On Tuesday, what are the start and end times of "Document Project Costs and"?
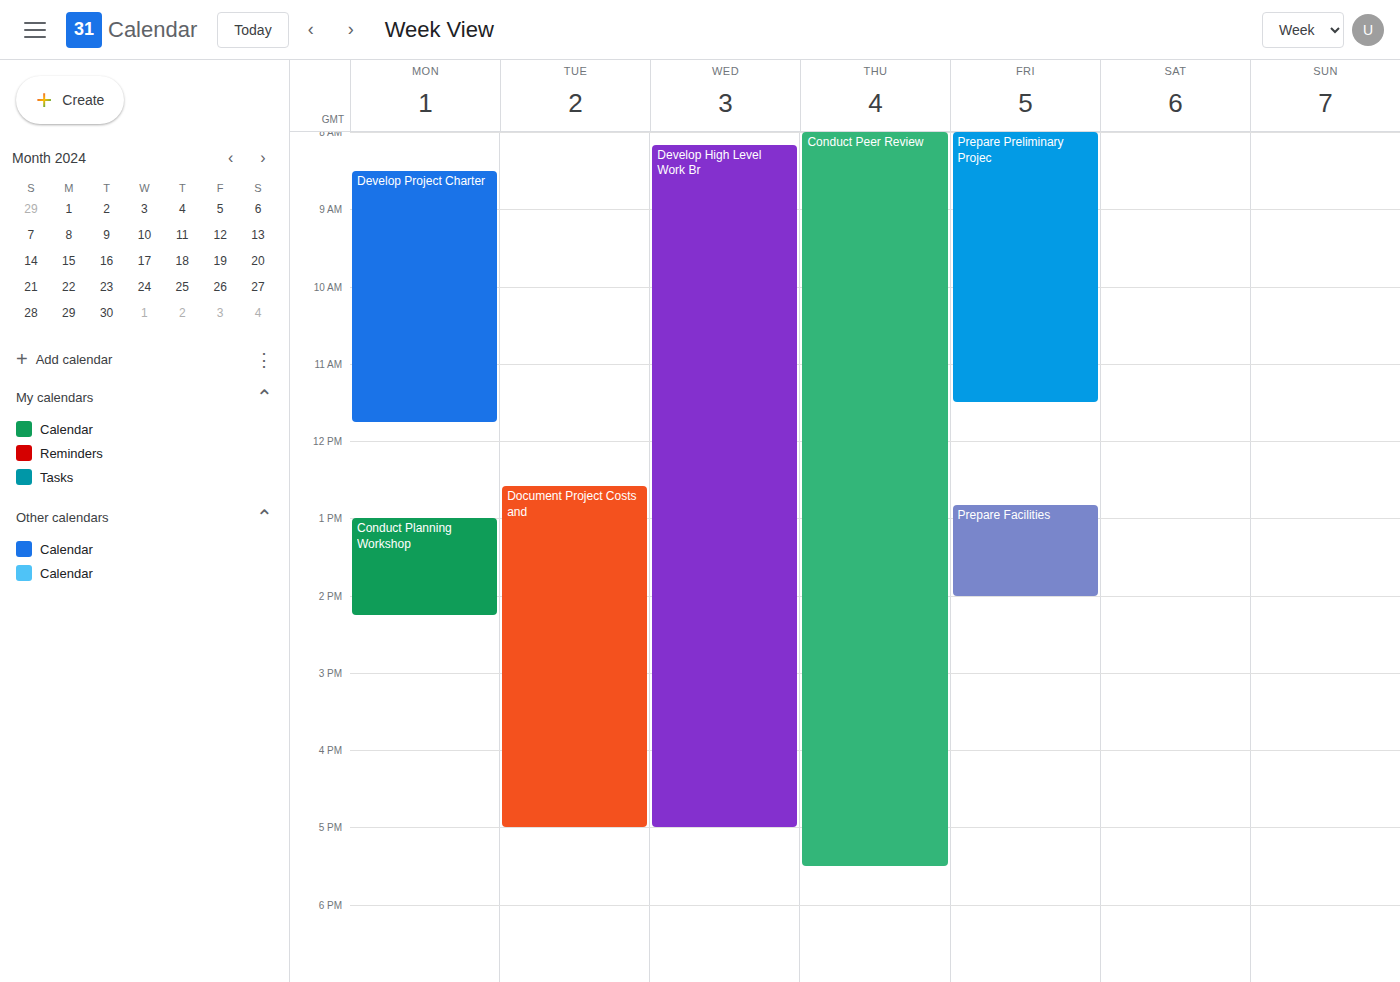
12:35 PM to 5:00 PM